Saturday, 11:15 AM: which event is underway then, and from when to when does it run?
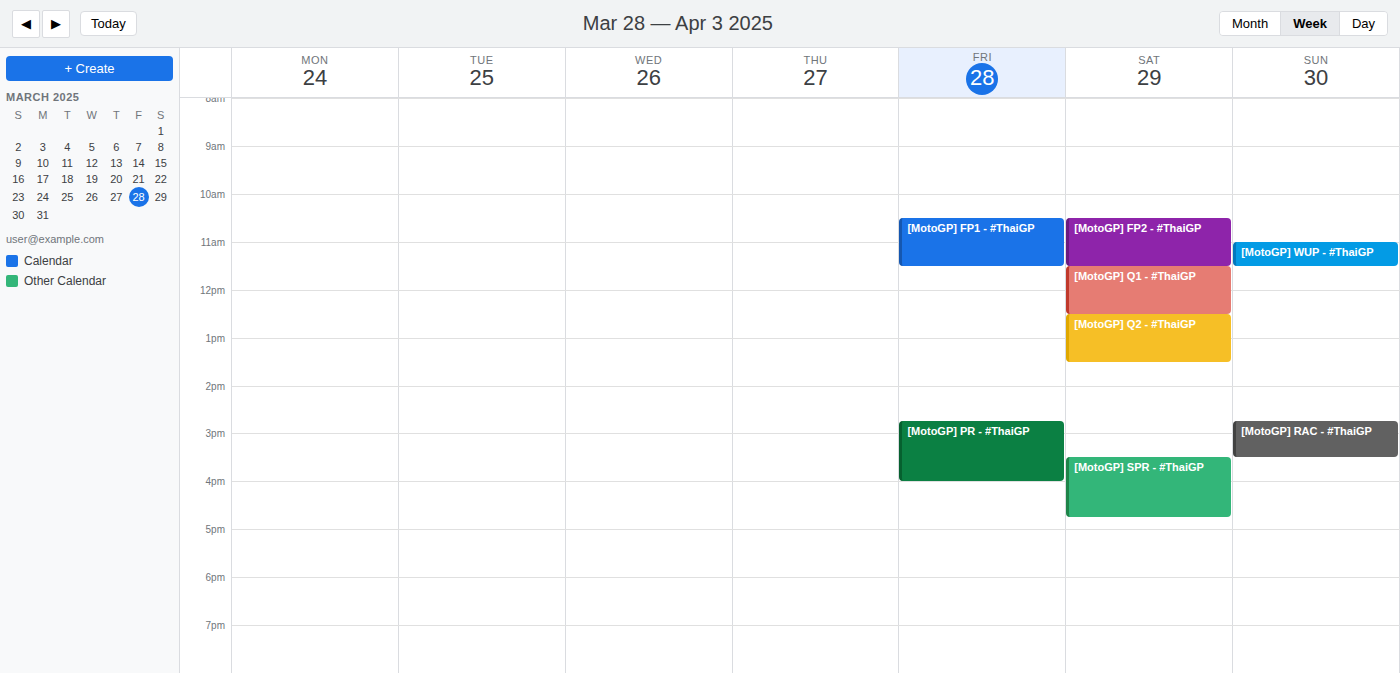
"[MotoGP] FP2 - #ThaiGP", 10:30 AM to 11:30 AM